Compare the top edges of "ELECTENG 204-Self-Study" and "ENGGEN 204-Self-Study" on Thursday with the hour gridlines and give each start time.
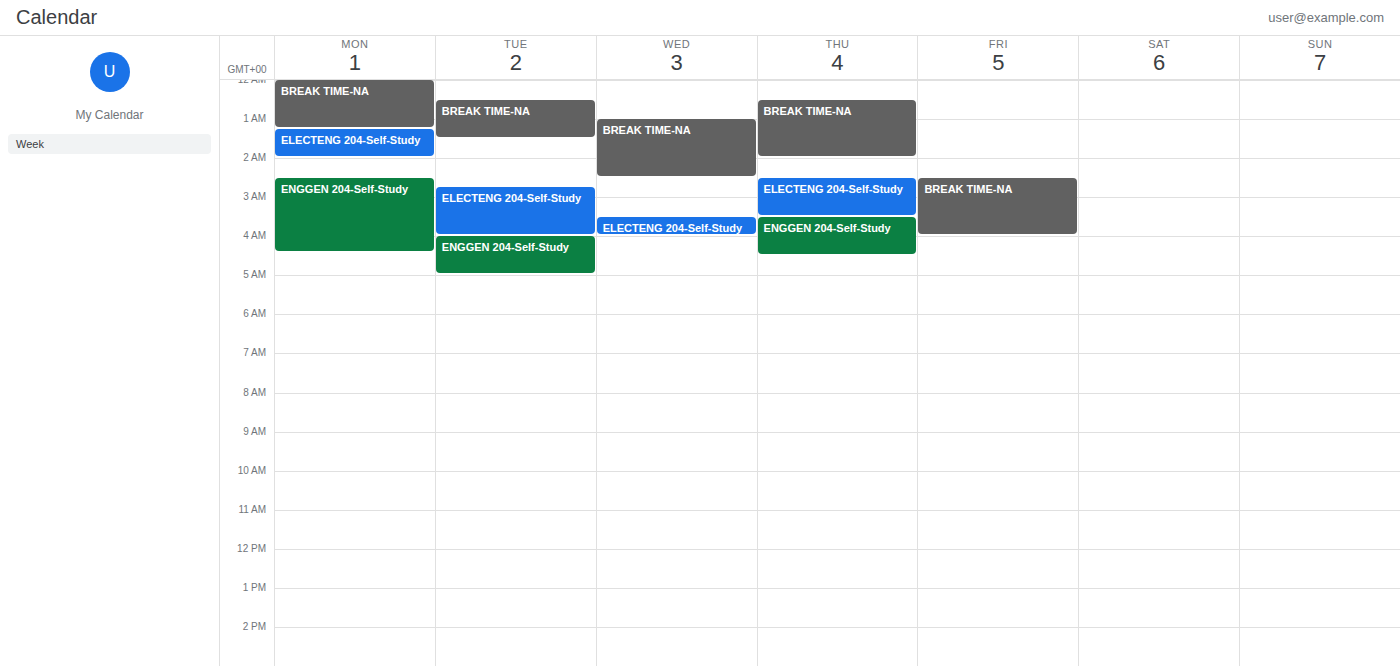
"ELECTENG 204-Self-Study": 02:30, halfway between the 02:00 and 03:00 lines. "ENGGEN 204-Self-Study": 03:30, halfway between the 03:00 and 04:00 lines.